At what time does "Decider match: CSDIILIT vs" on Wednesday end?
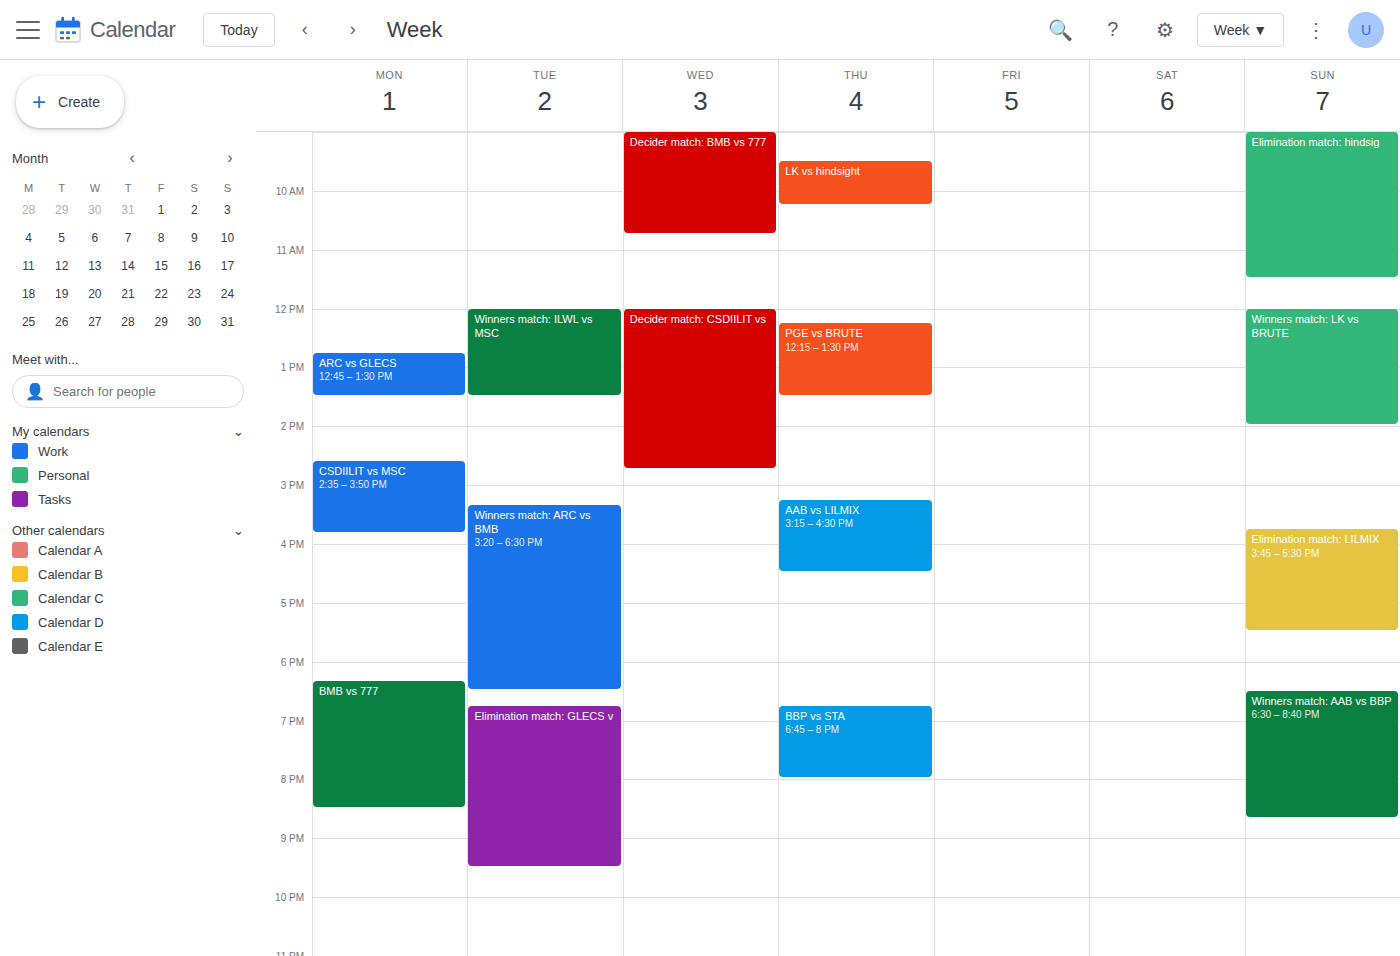
2:45 PM